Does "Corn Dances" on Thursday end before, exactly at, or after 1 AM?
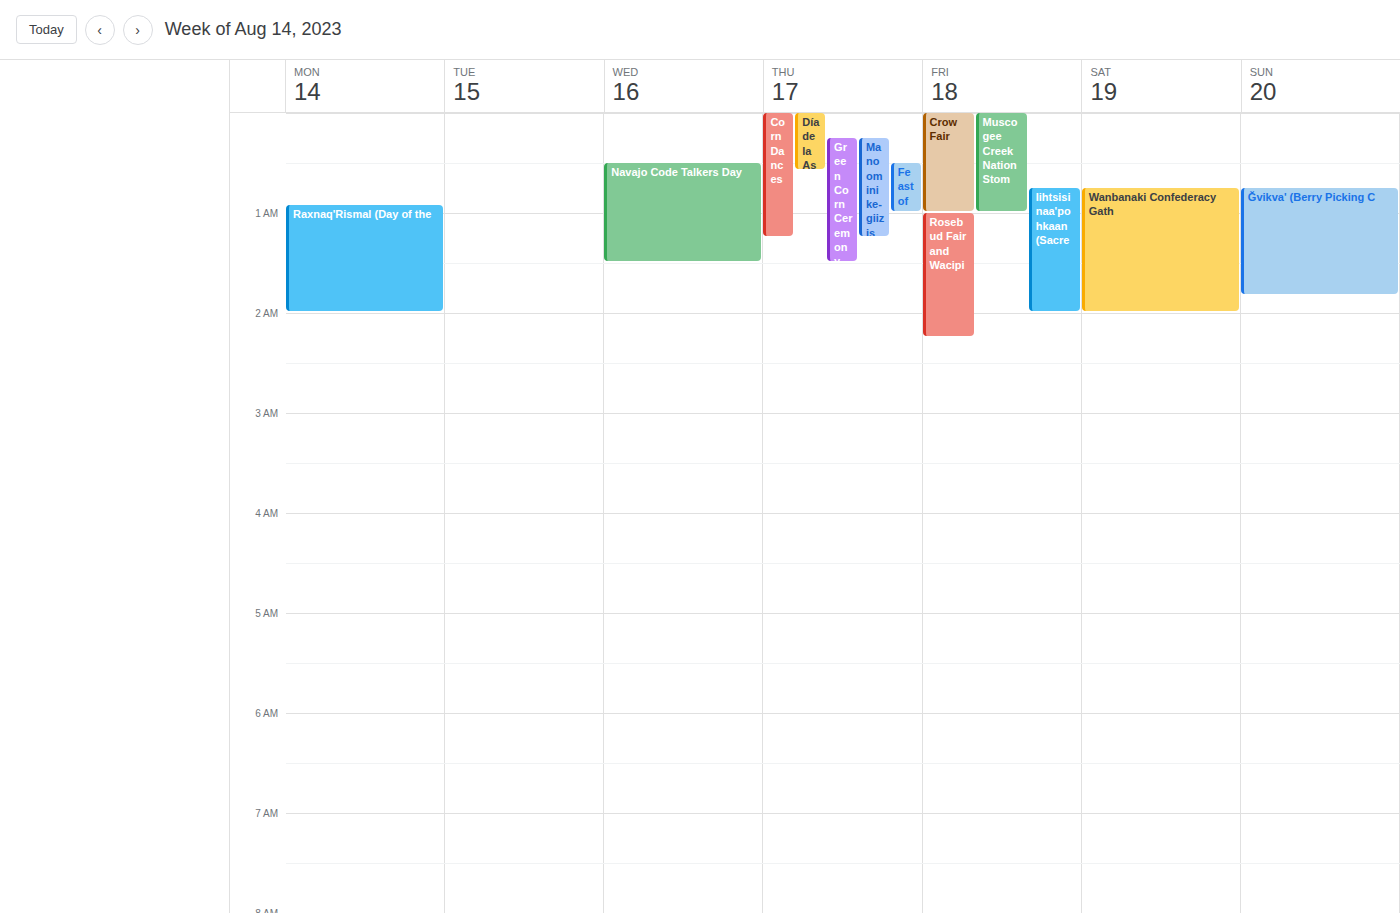
1:15 AM -- after 1 AM, 15 minutes below the 1 AM line.